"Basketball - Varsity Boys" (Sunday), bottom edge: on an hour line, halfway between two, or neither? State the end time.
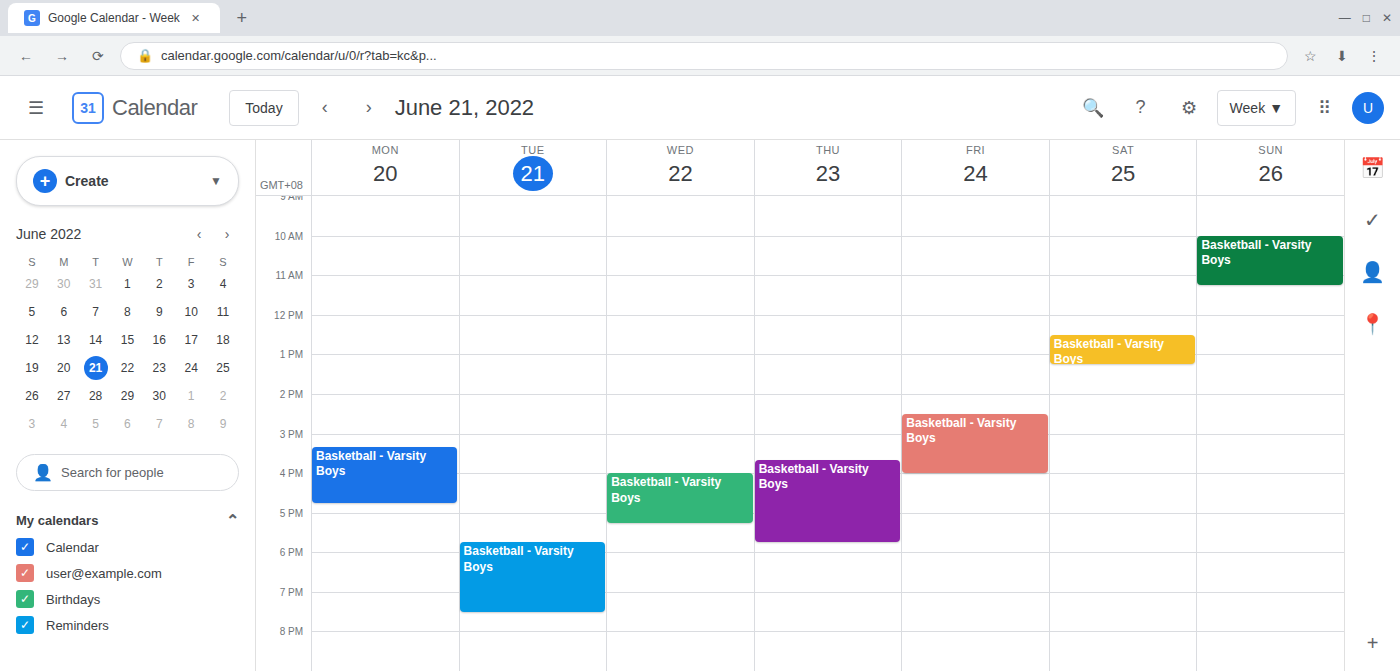
11:15 AM -- neither: a quarter of the way from the 11 AM line to the 12 PM line.